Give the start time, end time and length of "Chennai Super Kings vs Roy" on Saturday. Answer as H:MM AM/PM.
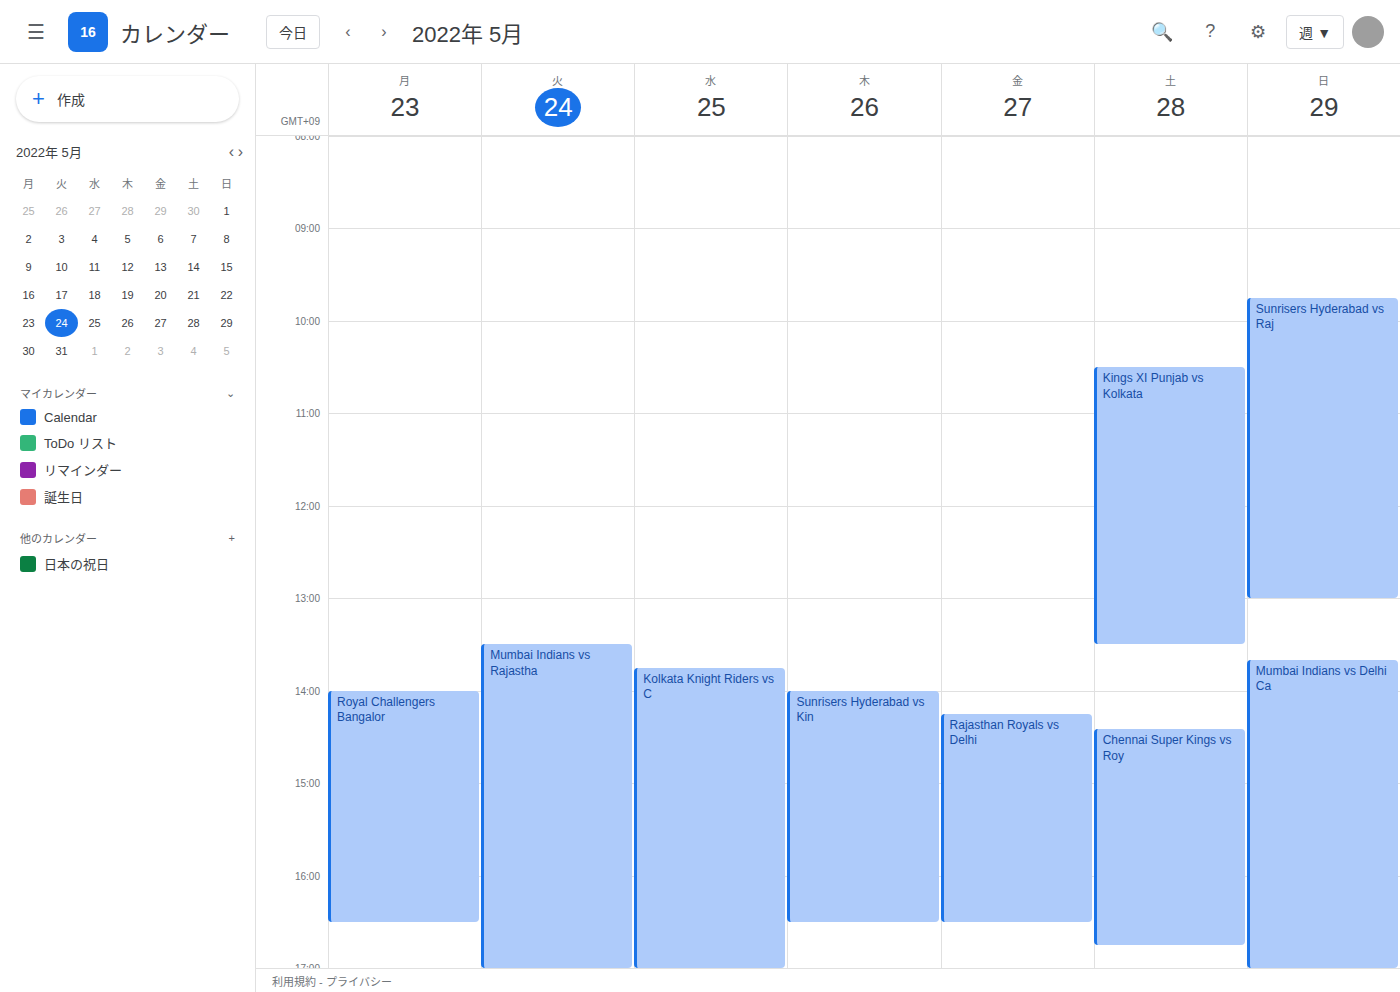
2:25 PM to 4:45 PM, 2 hours 20 minutes